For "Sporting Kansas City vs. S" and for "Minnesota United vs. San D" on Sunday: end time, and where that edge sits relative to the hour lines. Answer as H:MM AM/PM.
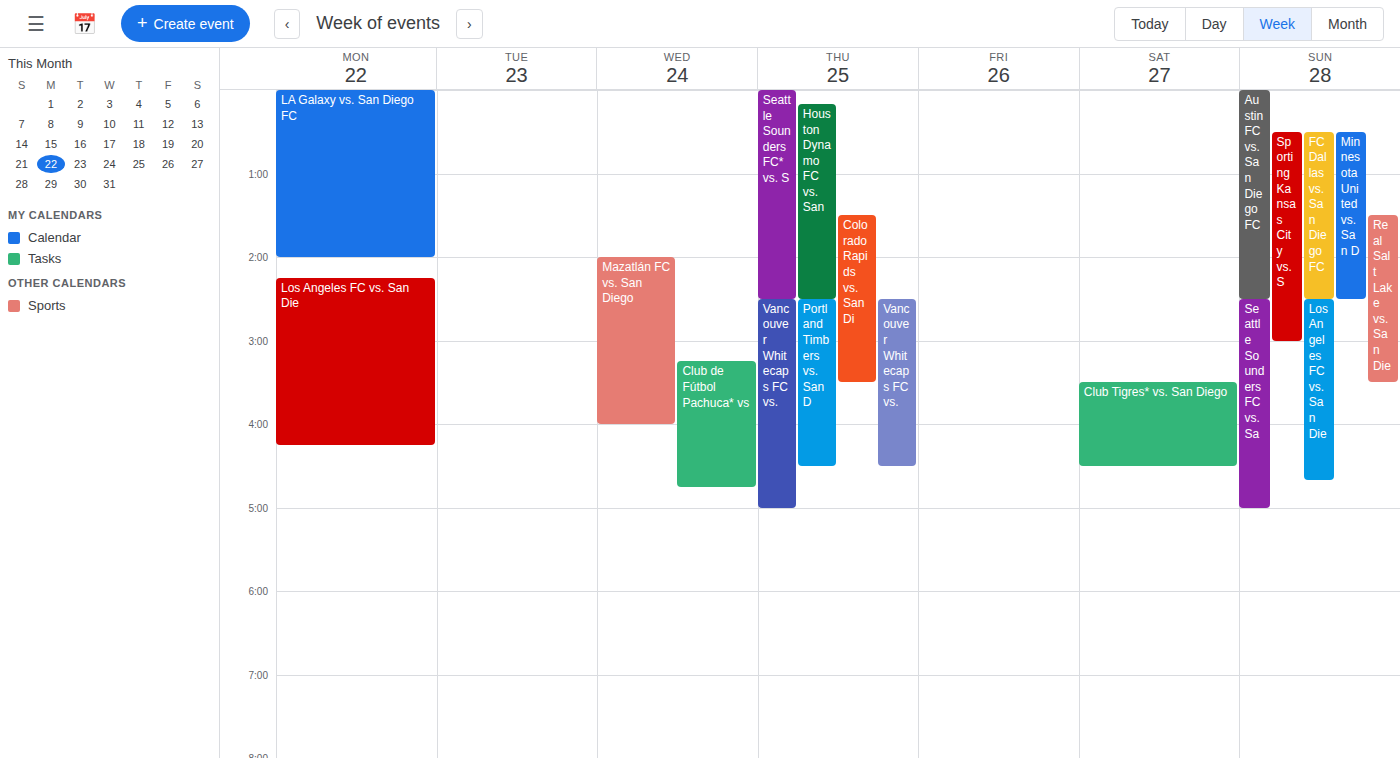
"Sporting Kansas City vs. S": 3:00 AM, exactly on the 3 AM line. "Minnesota United vs. San D": 2:30 AM, halfway between the 2 AM and 3 AM lines.